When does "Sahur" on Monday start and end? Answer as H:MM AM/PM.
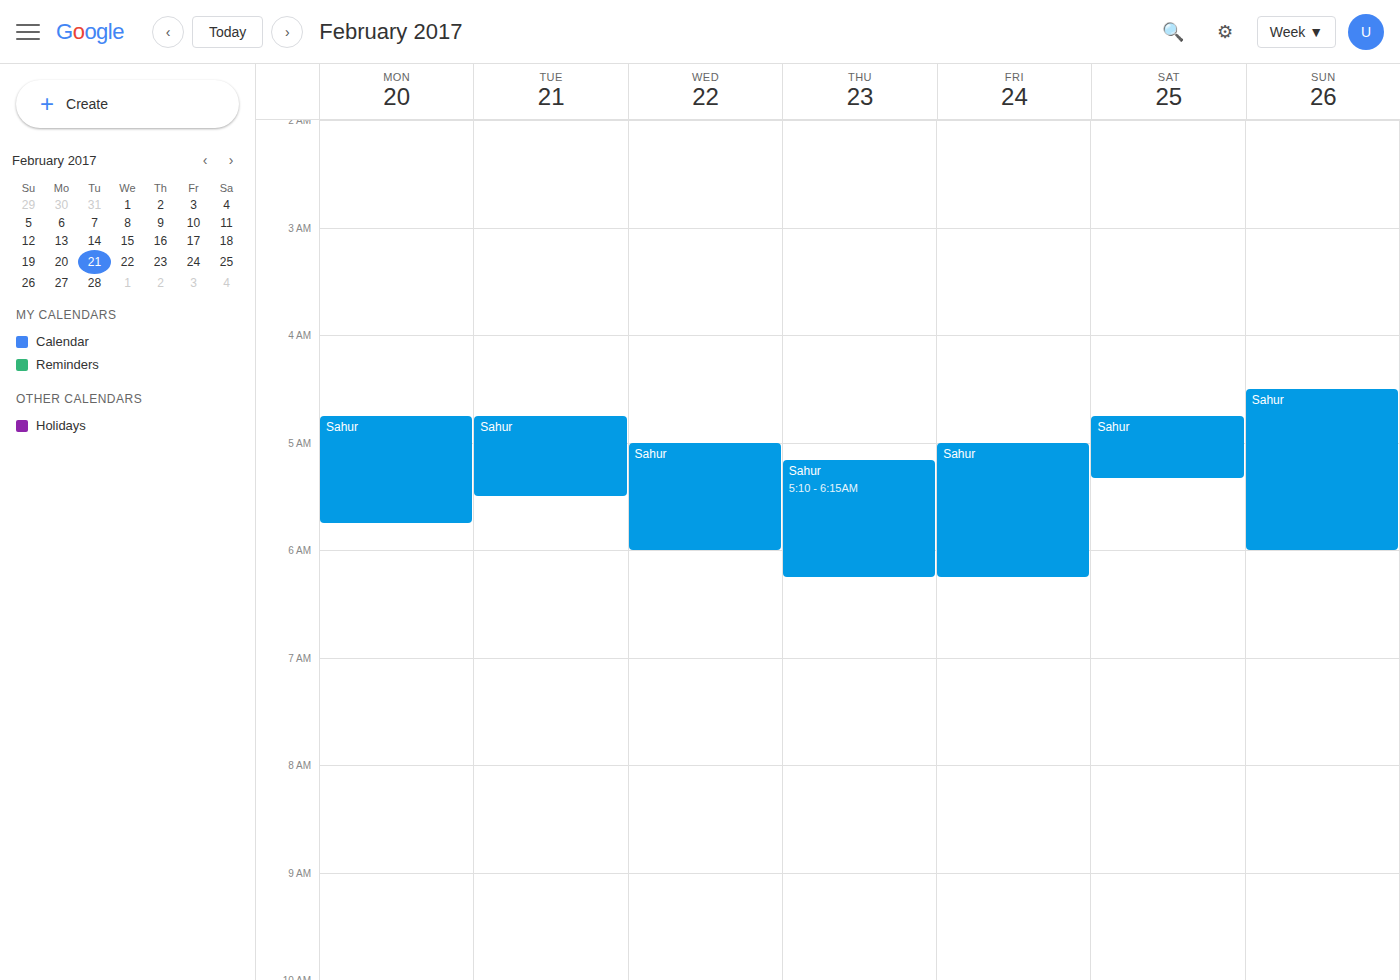
4:45 AM to 5:45 AM